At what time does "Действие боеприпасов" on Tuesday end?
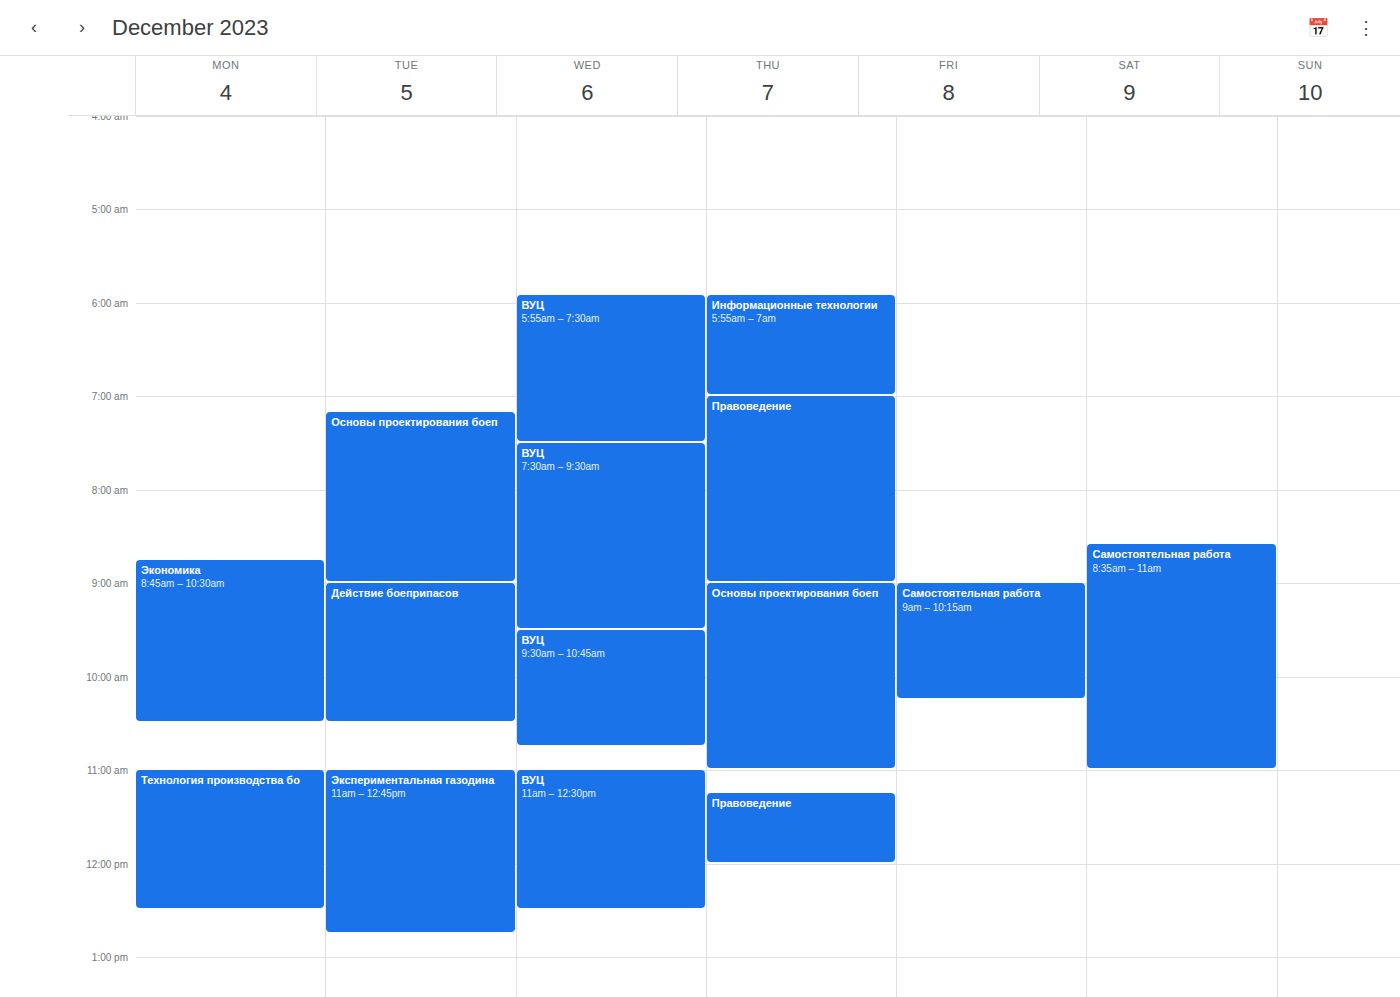
10:30 AM